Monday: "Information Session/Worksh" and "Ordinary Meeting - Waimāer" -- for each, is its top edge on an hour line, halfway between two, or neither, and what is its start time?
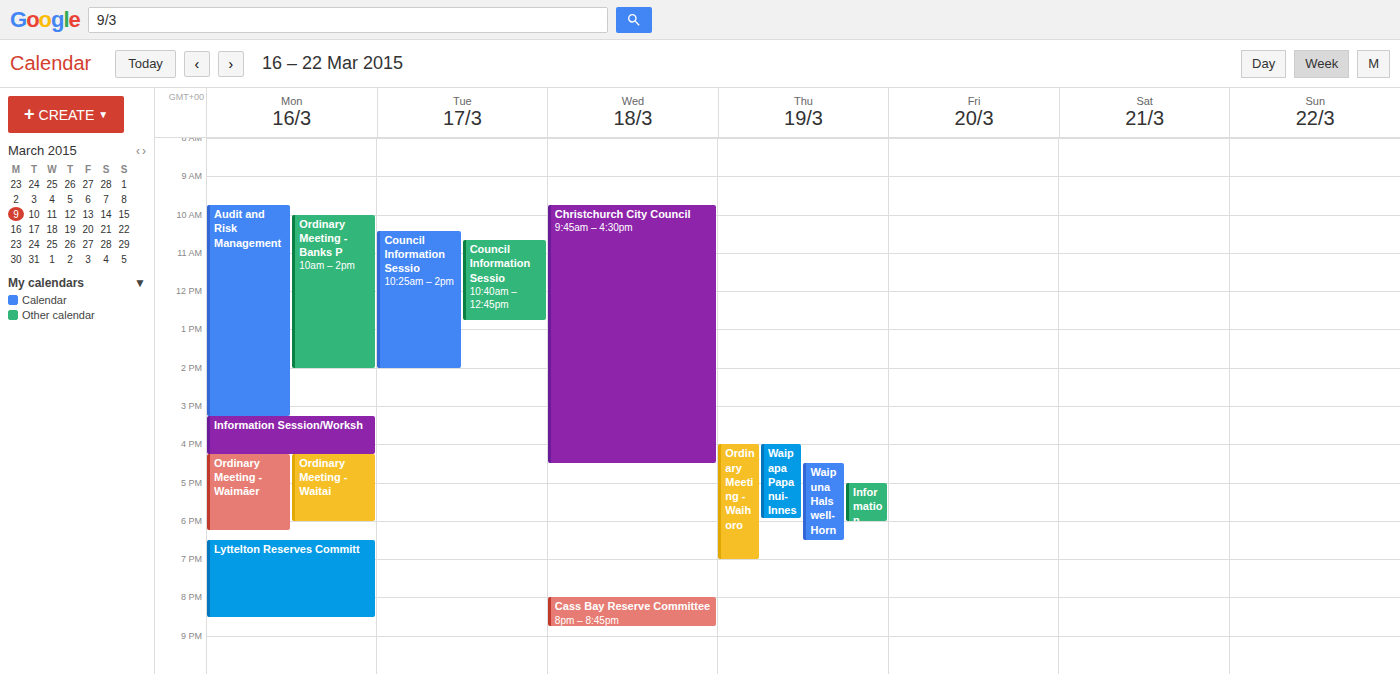
"Information Session/Worksh": 15:15, neither: a quarter of the way from the 15:00 line to the 16:00 line. "Ordinary Meeting - Waimāer": 16:15, neither: a quarter of the way from the 16:00 line to the 17:00 line.